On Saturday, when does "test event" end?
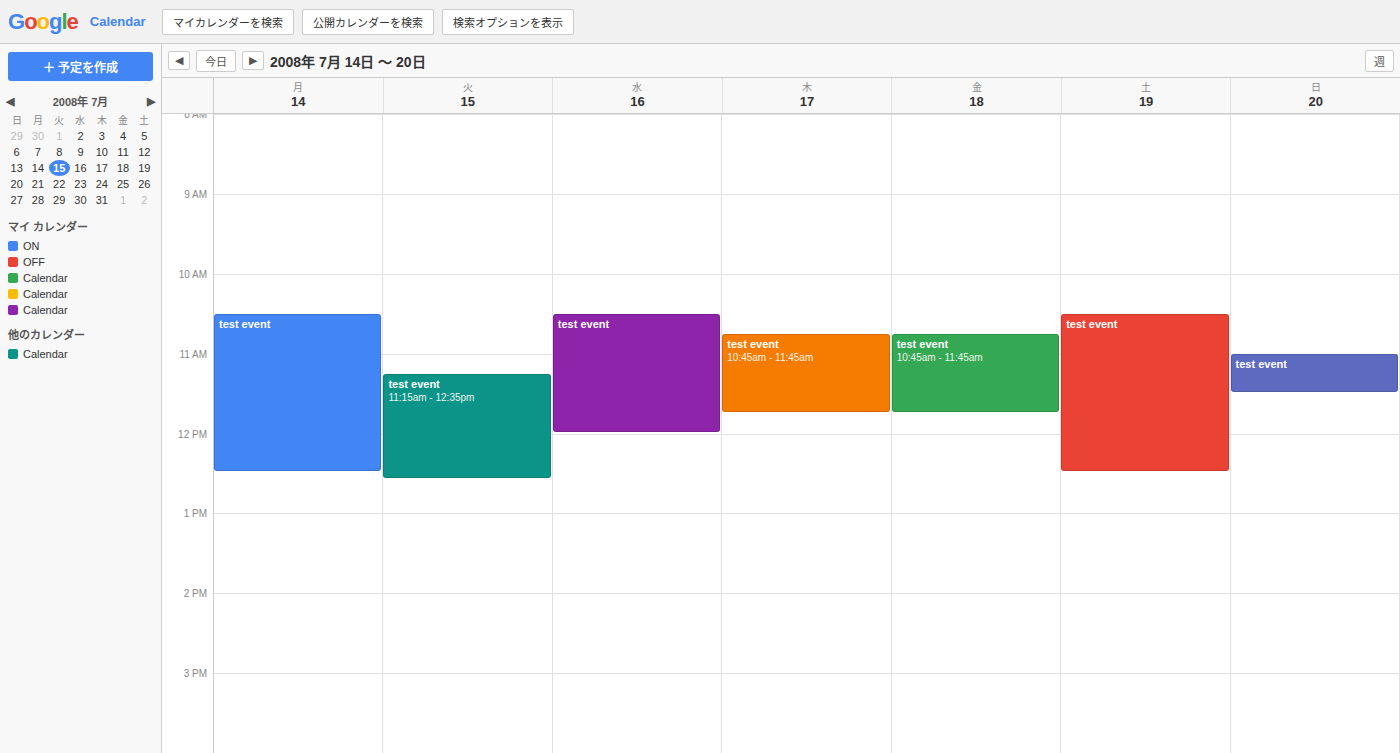
12:30